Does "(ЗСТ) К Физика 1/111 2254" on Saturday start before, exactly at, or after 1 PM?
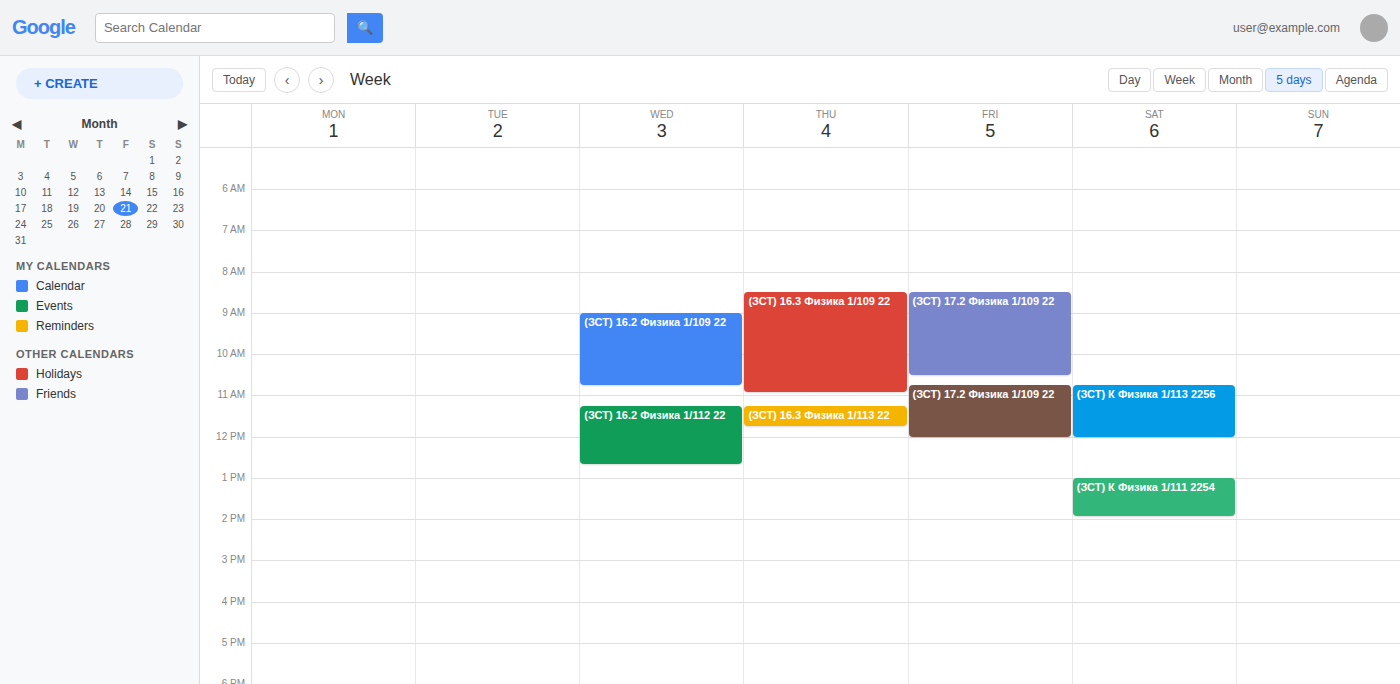
1:00 PM -- exactly at 1 PM, on the 1 PM line.